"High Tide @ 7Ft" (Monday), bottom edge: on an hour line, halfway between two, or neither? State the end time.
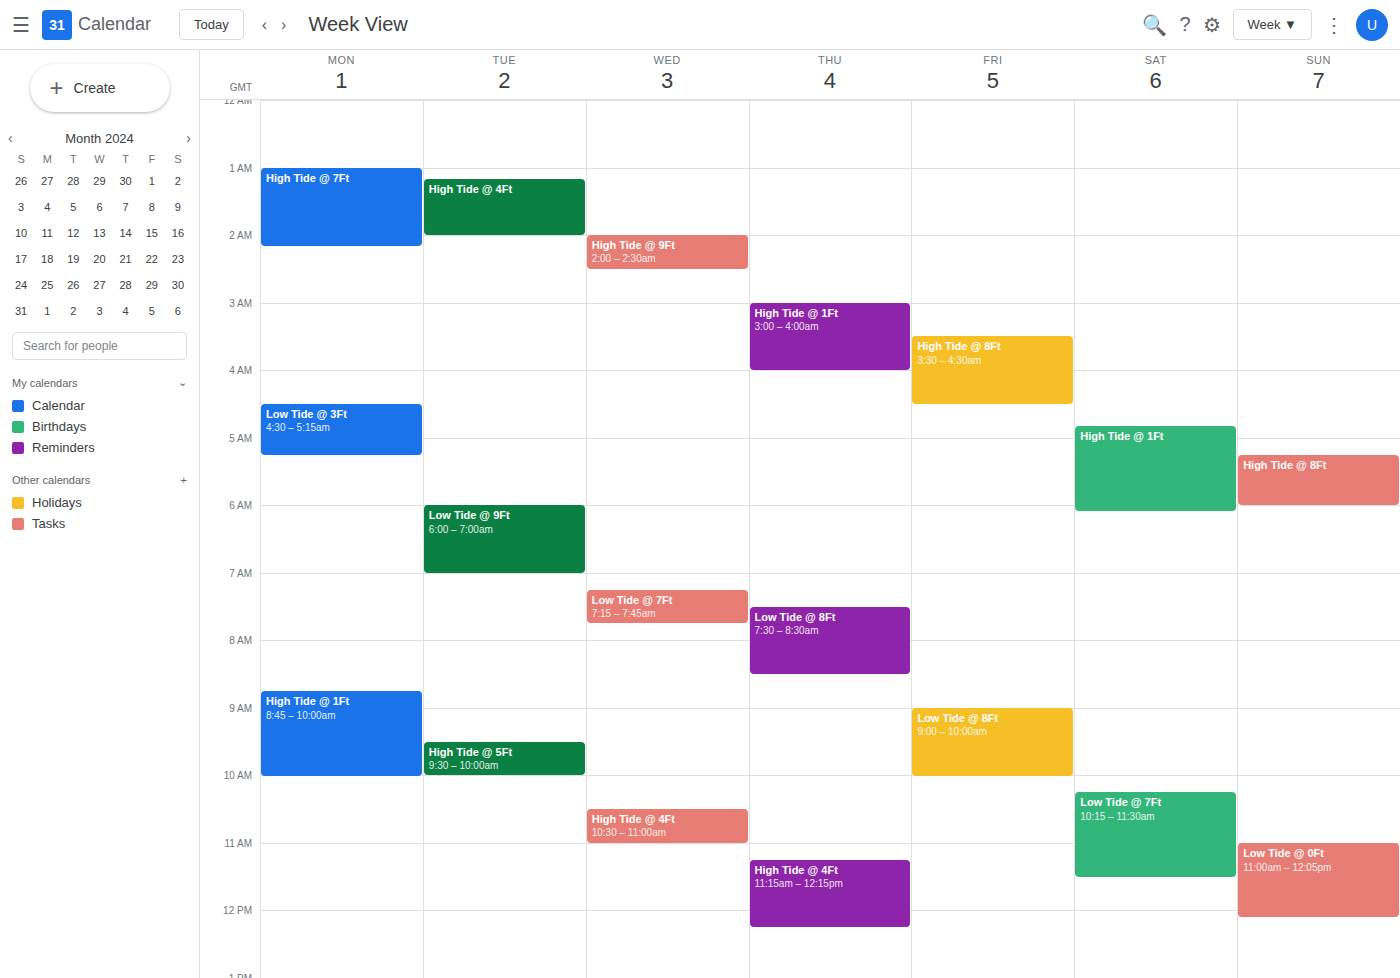
2:10 AM -- neither: 10 minutes below the 2 AM line and 50 minutes above the 3 AM line.